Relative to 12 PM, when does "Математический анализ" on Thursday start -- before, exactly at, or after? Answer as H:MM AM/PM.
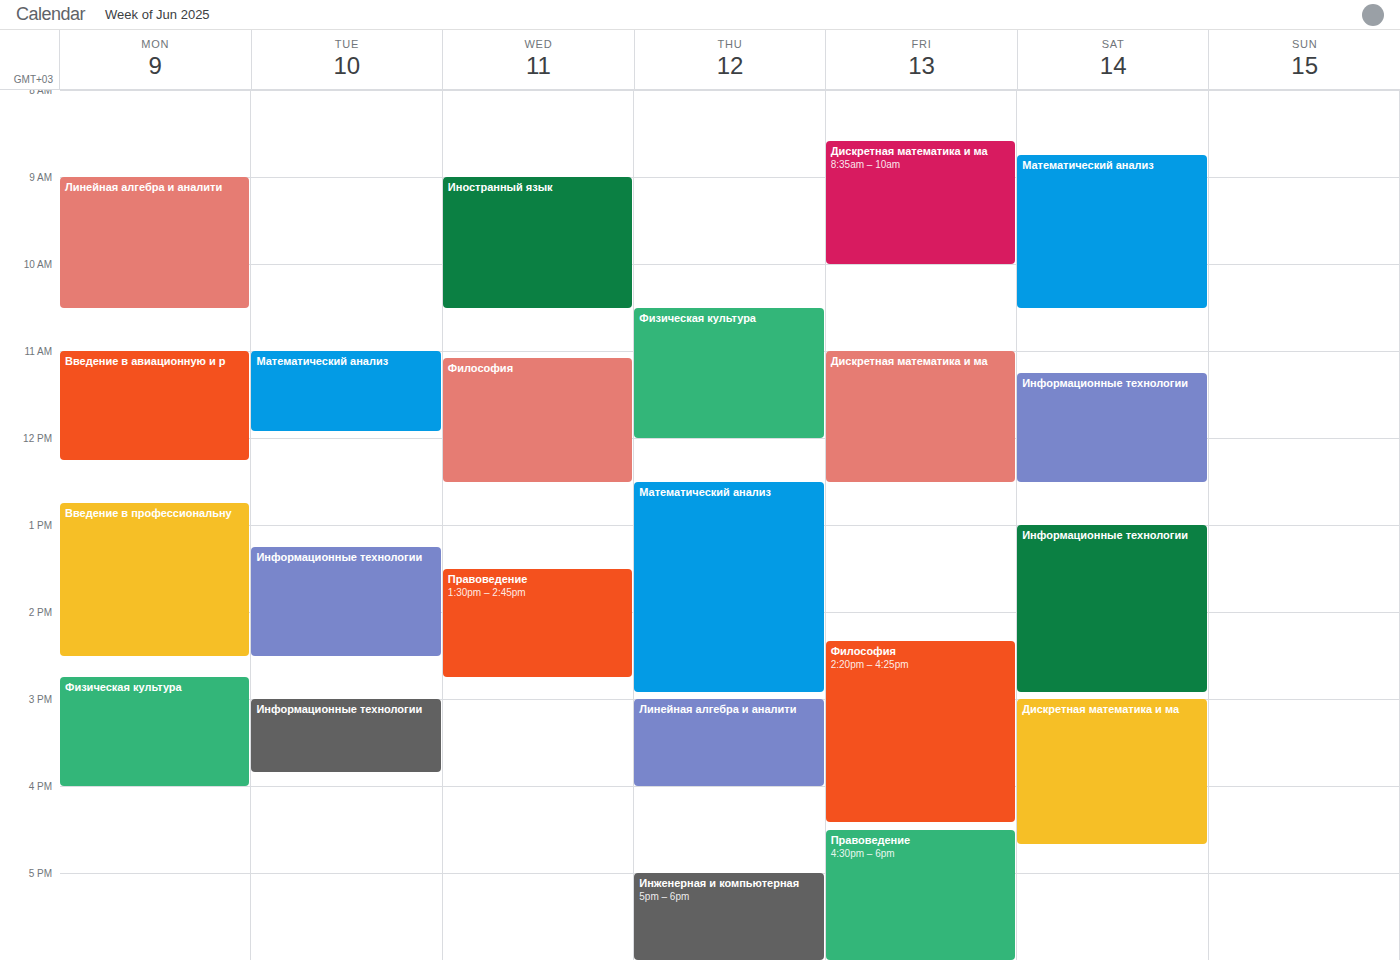
12:30 PM -- after 12 PM, 30 minutes below the 12 PM line.